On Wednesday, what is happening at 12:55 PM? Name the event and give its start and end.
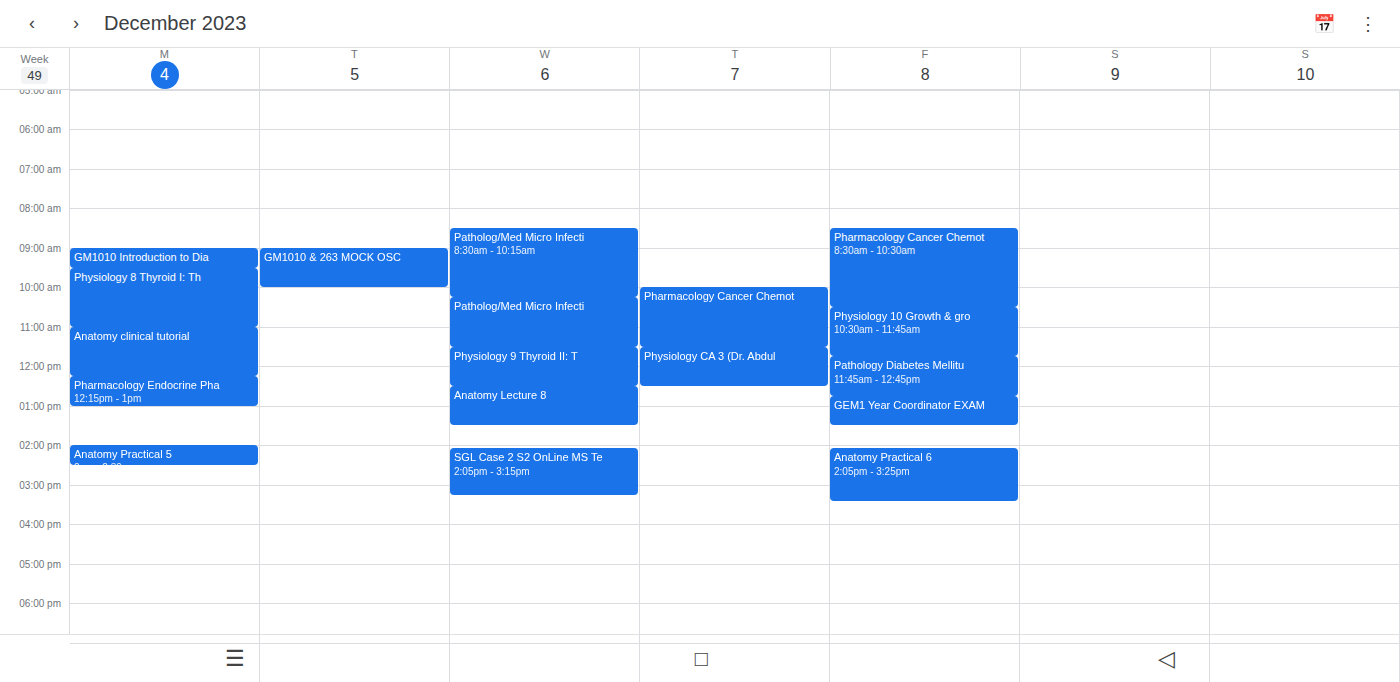
"Anatomy Lecture 8", 12:30 PM to 1:30 PM